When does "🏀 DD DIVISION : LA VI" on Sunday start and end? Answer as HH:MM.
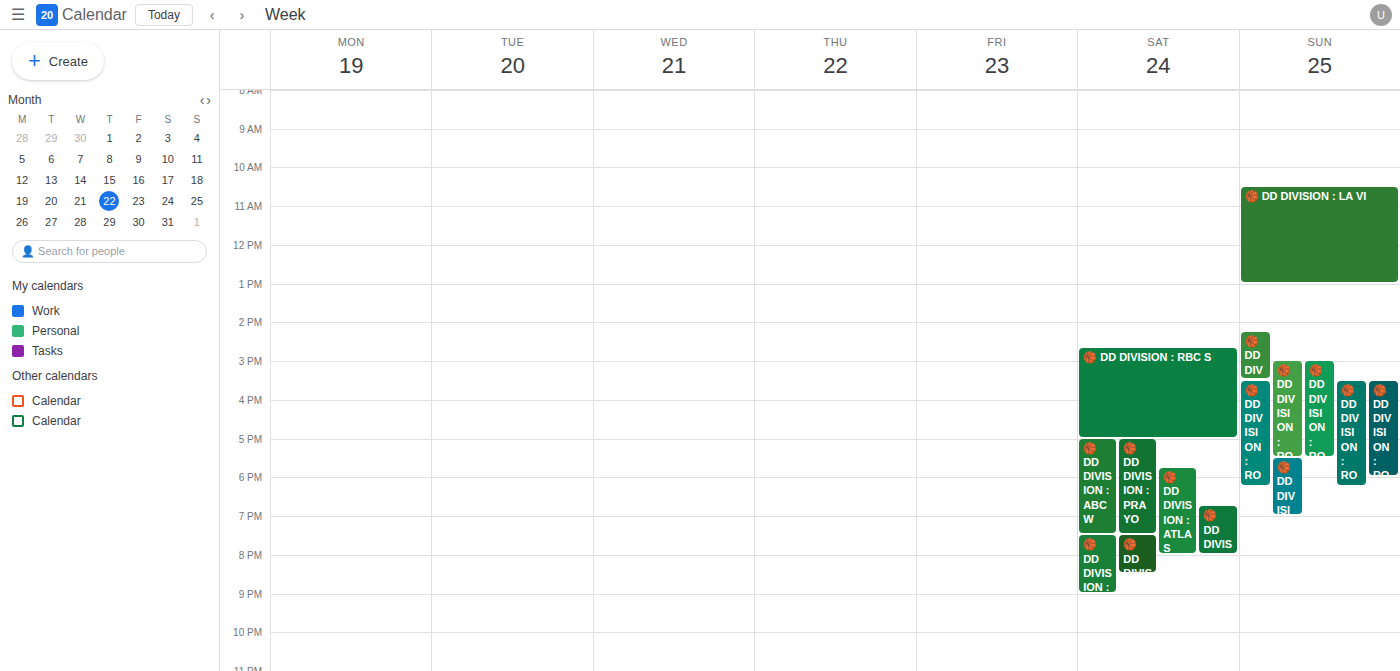
10:30 to 13:00